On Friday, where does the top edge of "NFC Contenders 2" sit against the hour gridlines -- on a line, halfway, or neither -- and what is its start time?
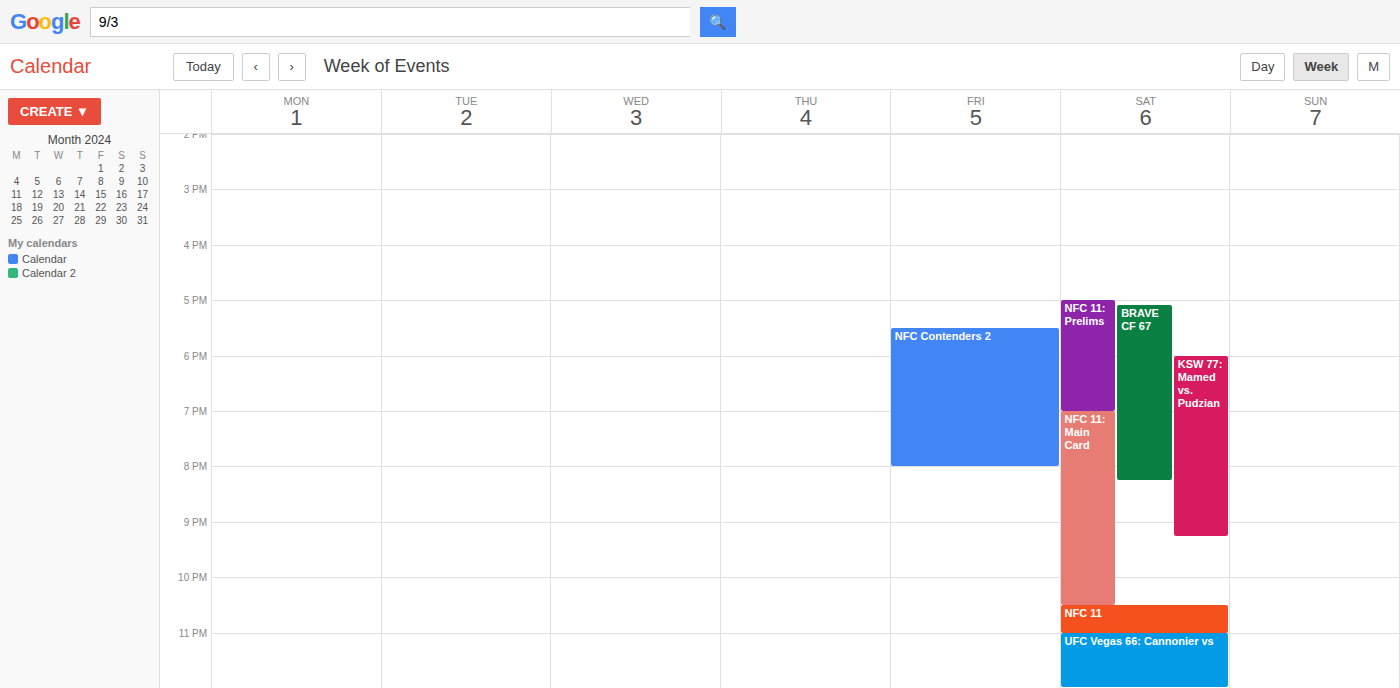
5:30 PM -- halfway between the 5 PM and 6 PM lines.